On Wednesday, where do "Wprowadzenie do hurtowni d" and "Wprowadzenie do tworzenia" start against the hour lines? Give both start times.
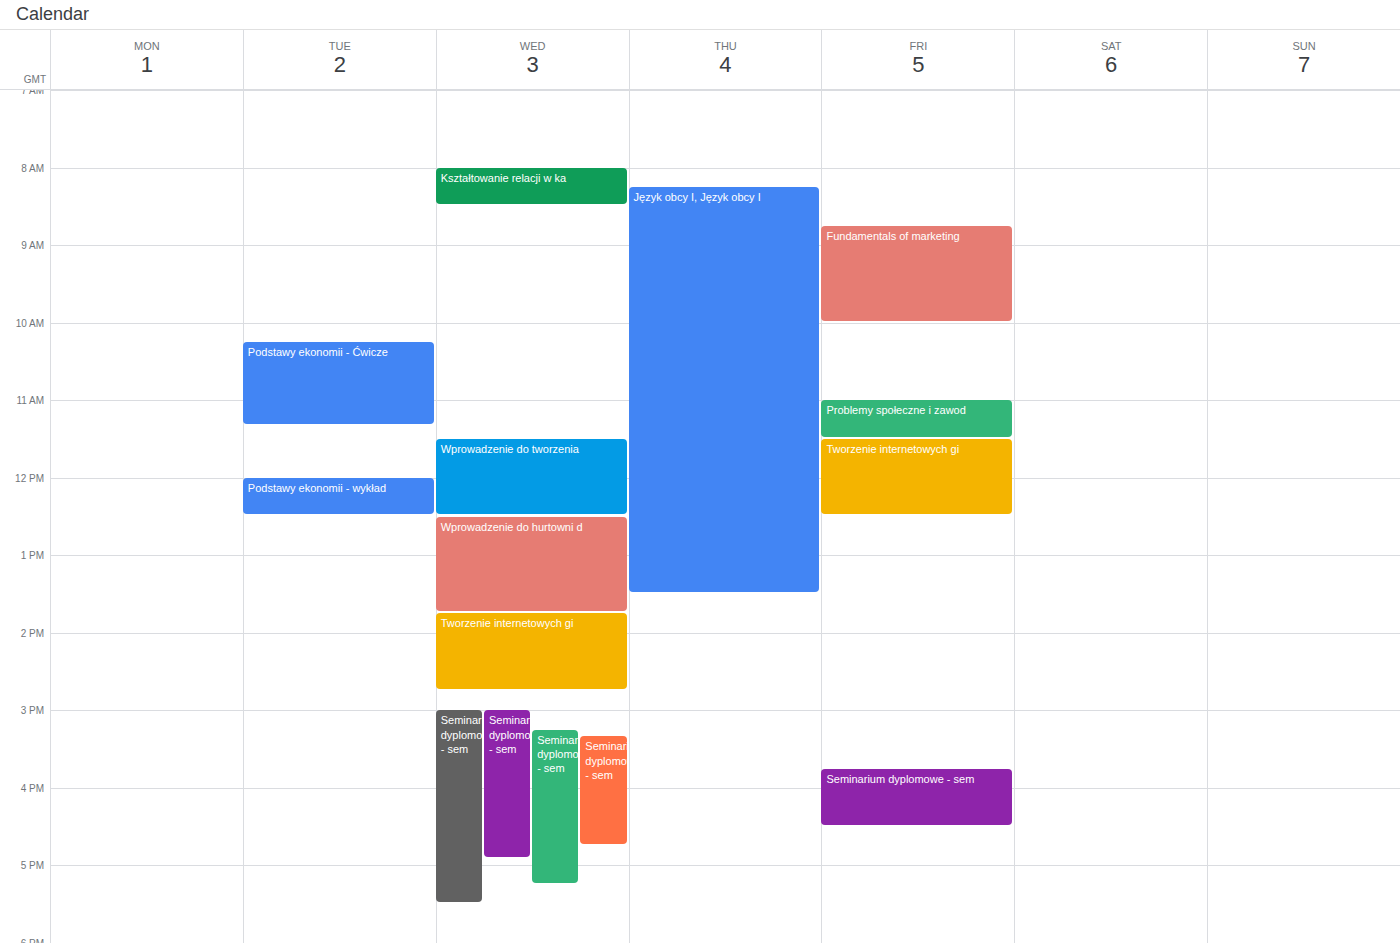
"Wprowadzenie do hurtowni d": 12:30, halfway between the 12:00 and 13:00 lines. "Wprowadzenie do tworzenia": 11:30, halfway between the 11:00 and 12:00 lines.